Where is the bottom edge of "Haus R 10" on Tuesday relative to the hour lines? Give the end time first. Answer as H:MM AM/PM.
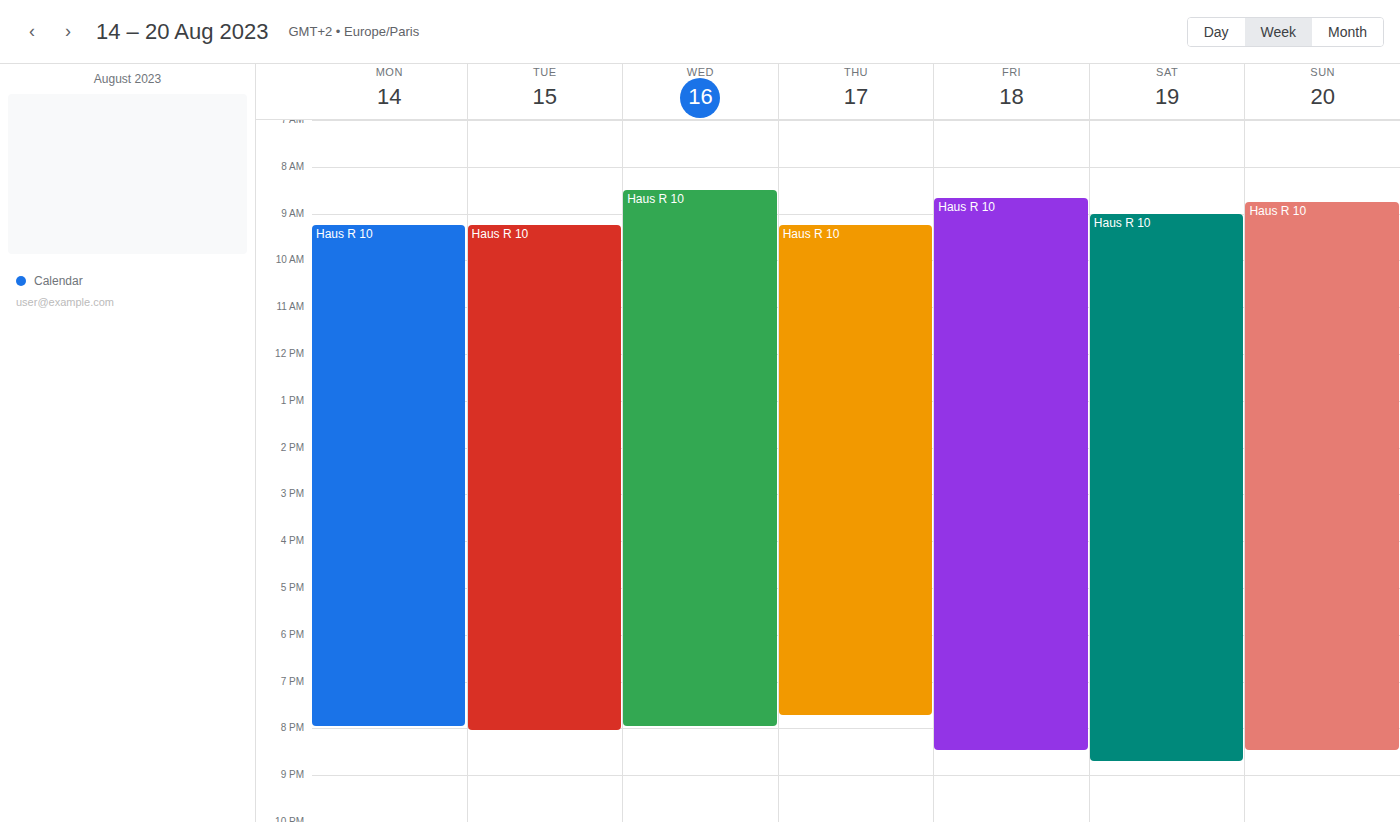
8:05 PM -- neither: 5 minutes below the 8 PM line and 55 minutes above the 9 PM line.